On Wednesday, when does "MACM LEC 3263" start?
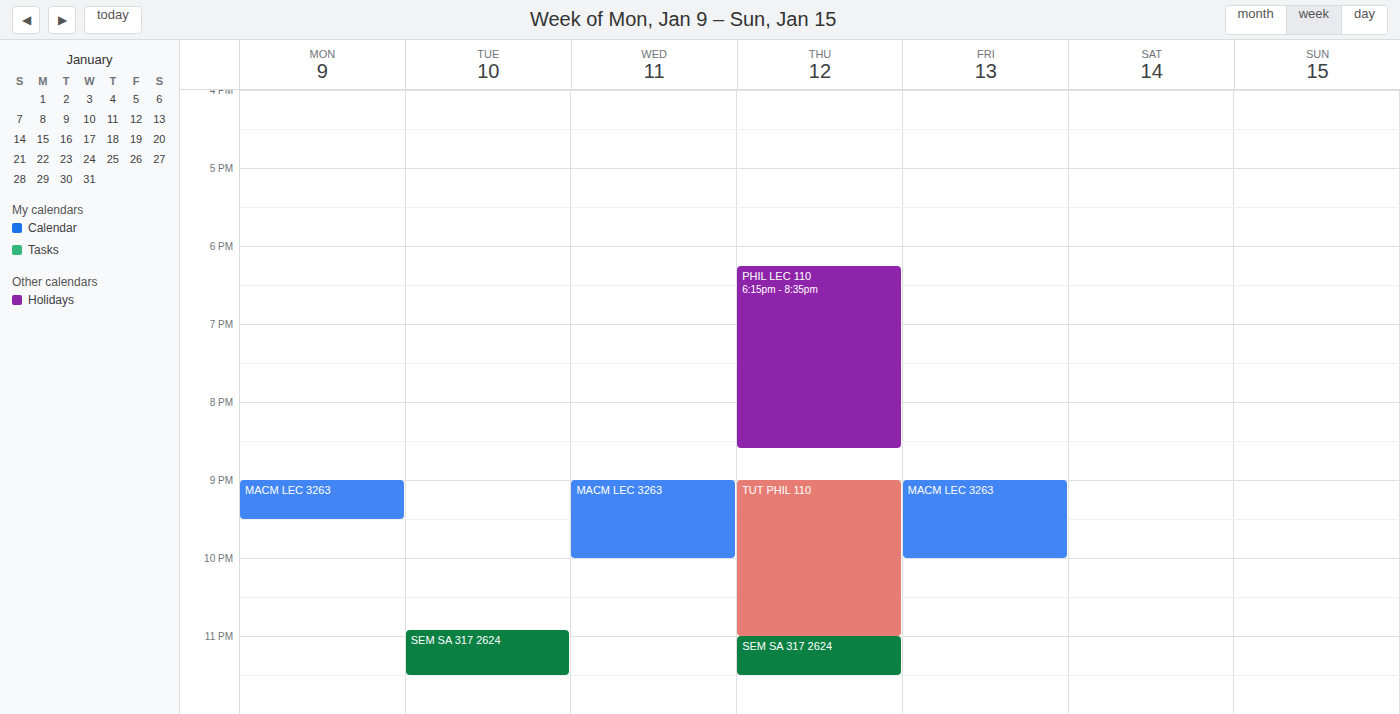
9:00 PM